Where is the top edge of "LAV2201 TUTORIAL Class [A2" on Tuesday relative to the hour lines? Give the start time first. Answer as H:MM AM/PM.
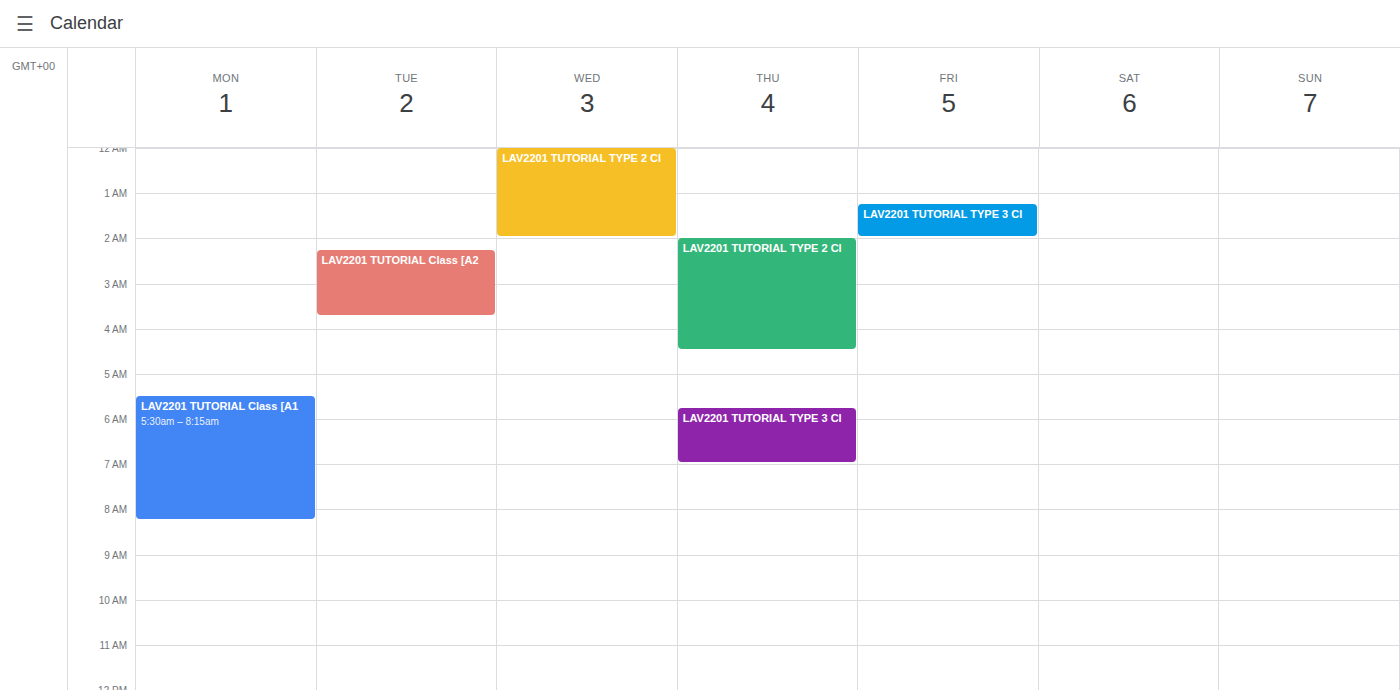
2:15 AM -- neither: a quarter of the way from the 2 AM line to the 3 AM line.